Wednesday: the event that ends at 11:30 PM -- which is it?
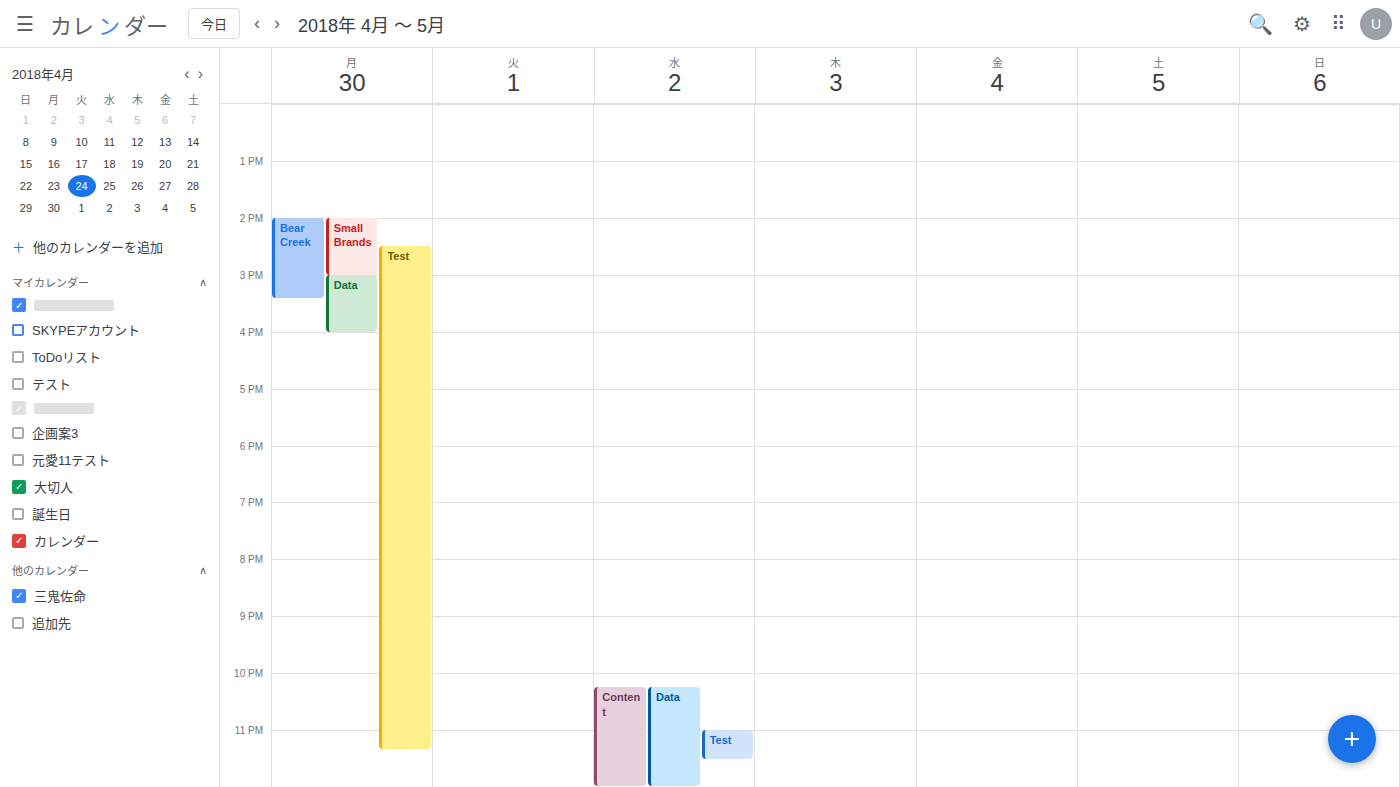
"Test"